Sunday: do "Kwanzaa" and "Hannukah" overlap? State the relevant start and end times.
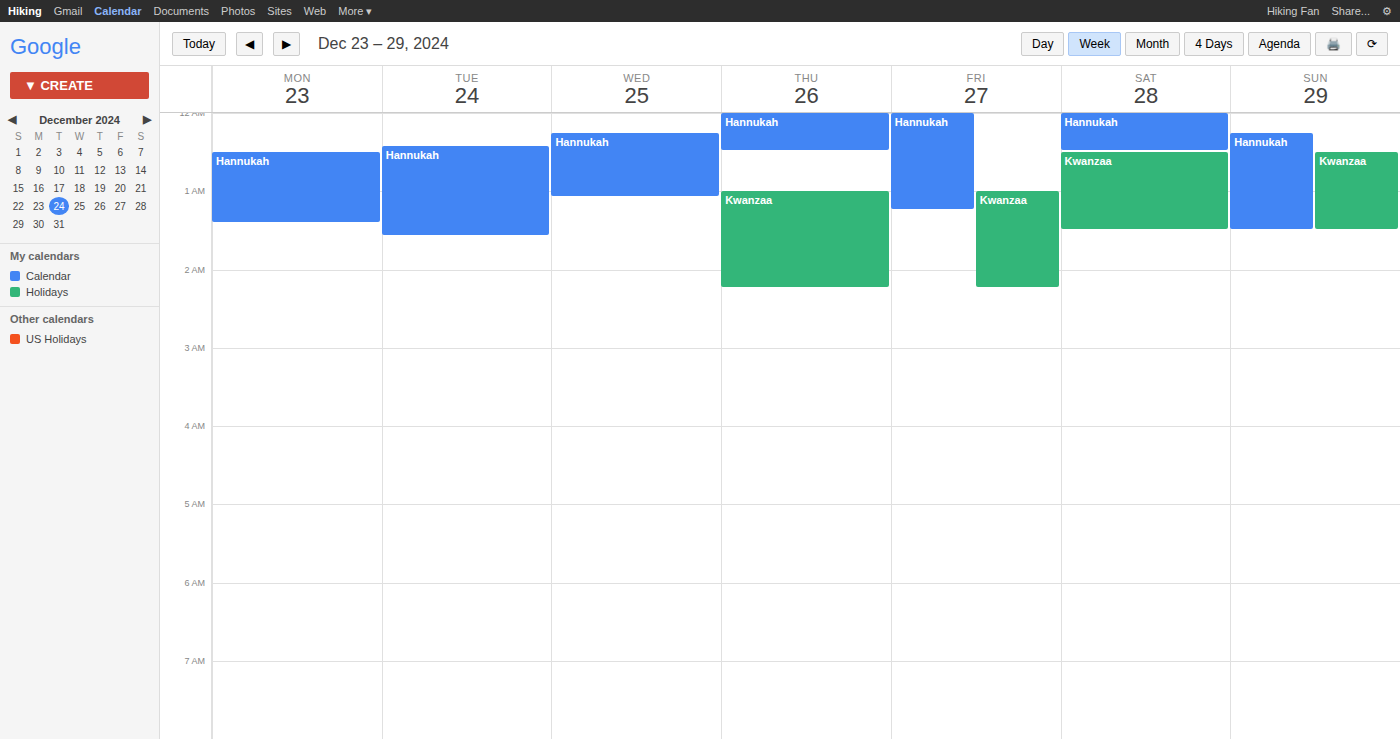
"Kwanzaa" starts at 00:30, before "Hannukah" ends at 01:30 -- they overlap.